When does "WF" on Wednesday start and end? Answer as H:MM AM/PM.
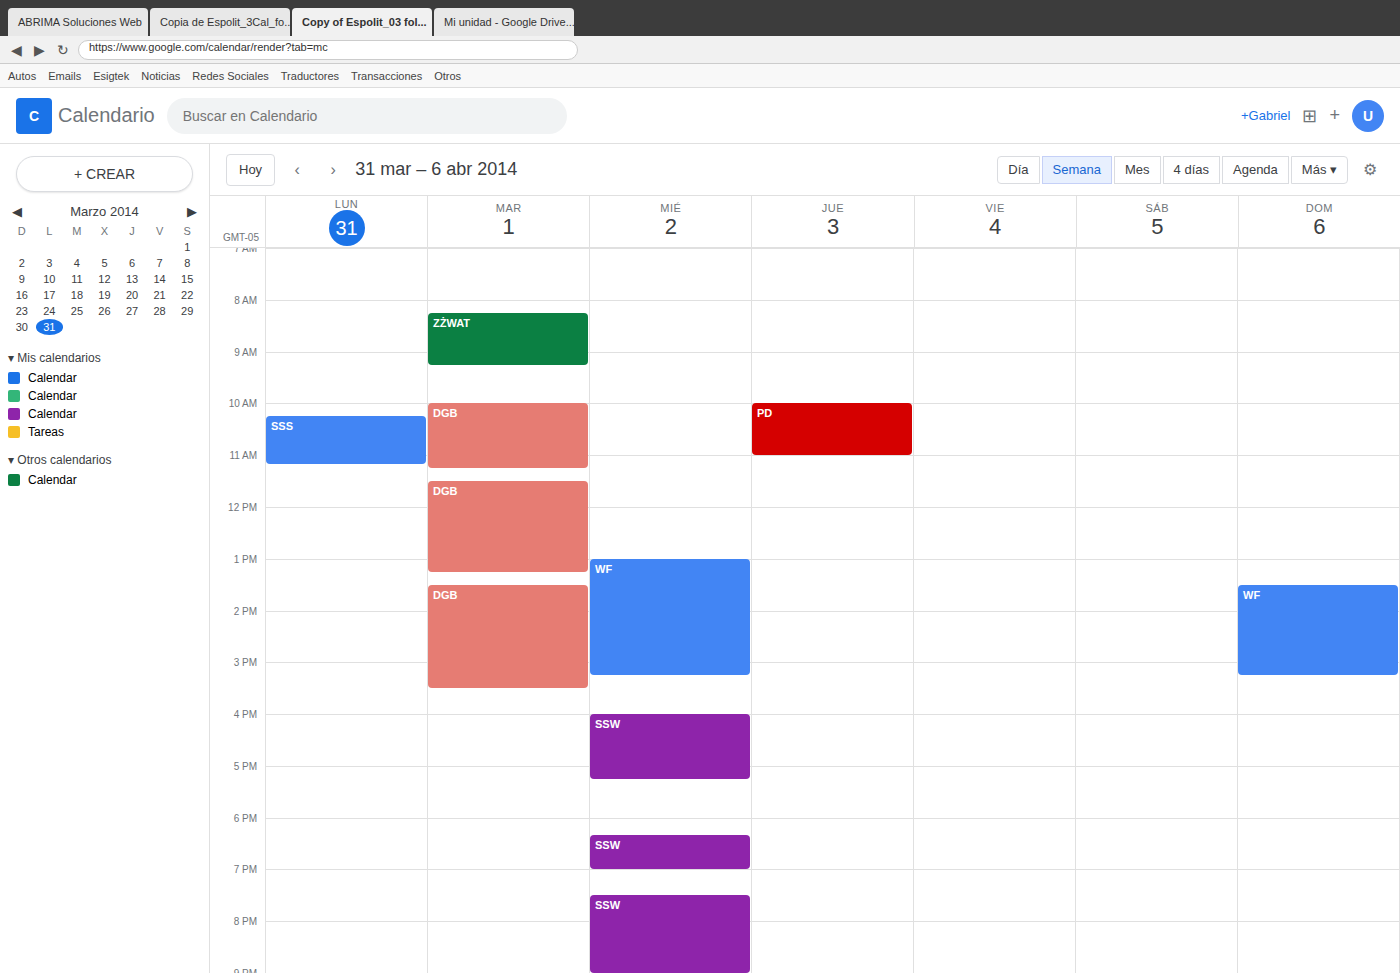
1:00 PM to 3:15 PM